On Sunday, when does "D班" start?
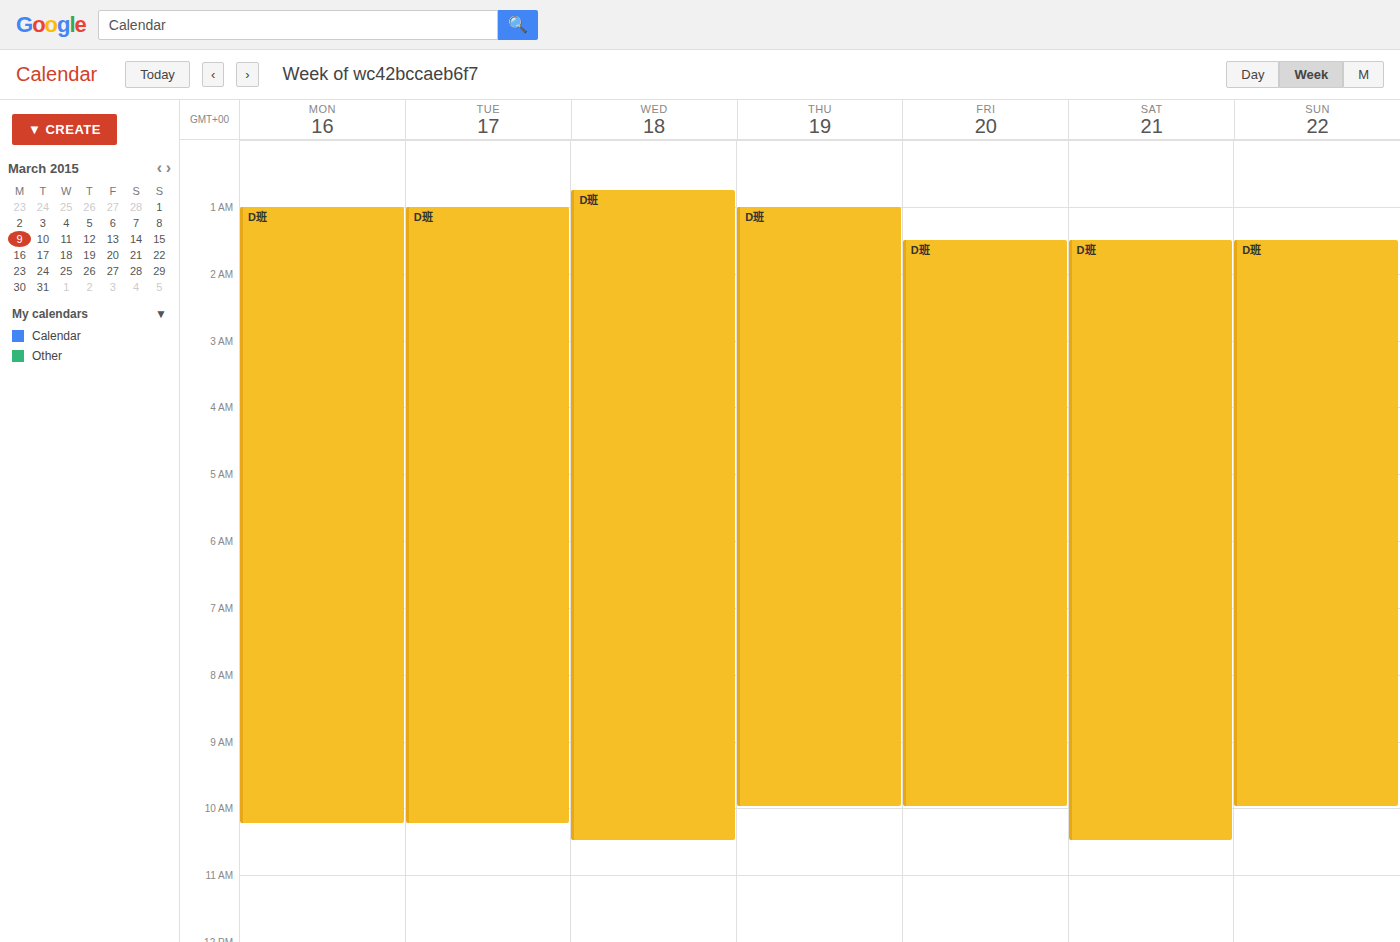
1:30 AM